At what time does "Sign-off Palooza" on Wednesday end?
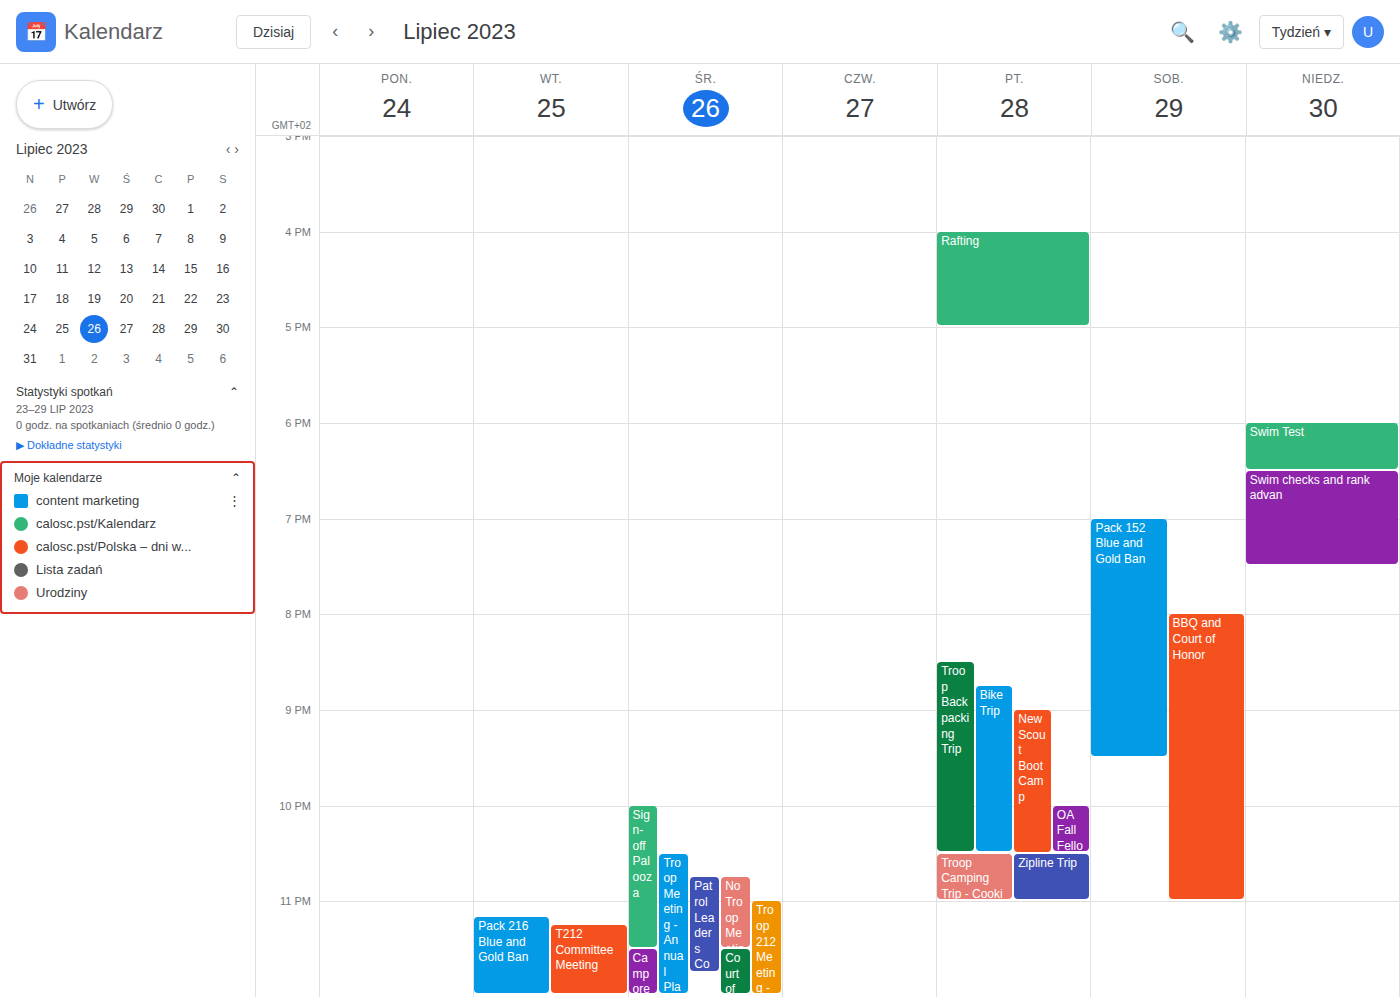
11:30 PM